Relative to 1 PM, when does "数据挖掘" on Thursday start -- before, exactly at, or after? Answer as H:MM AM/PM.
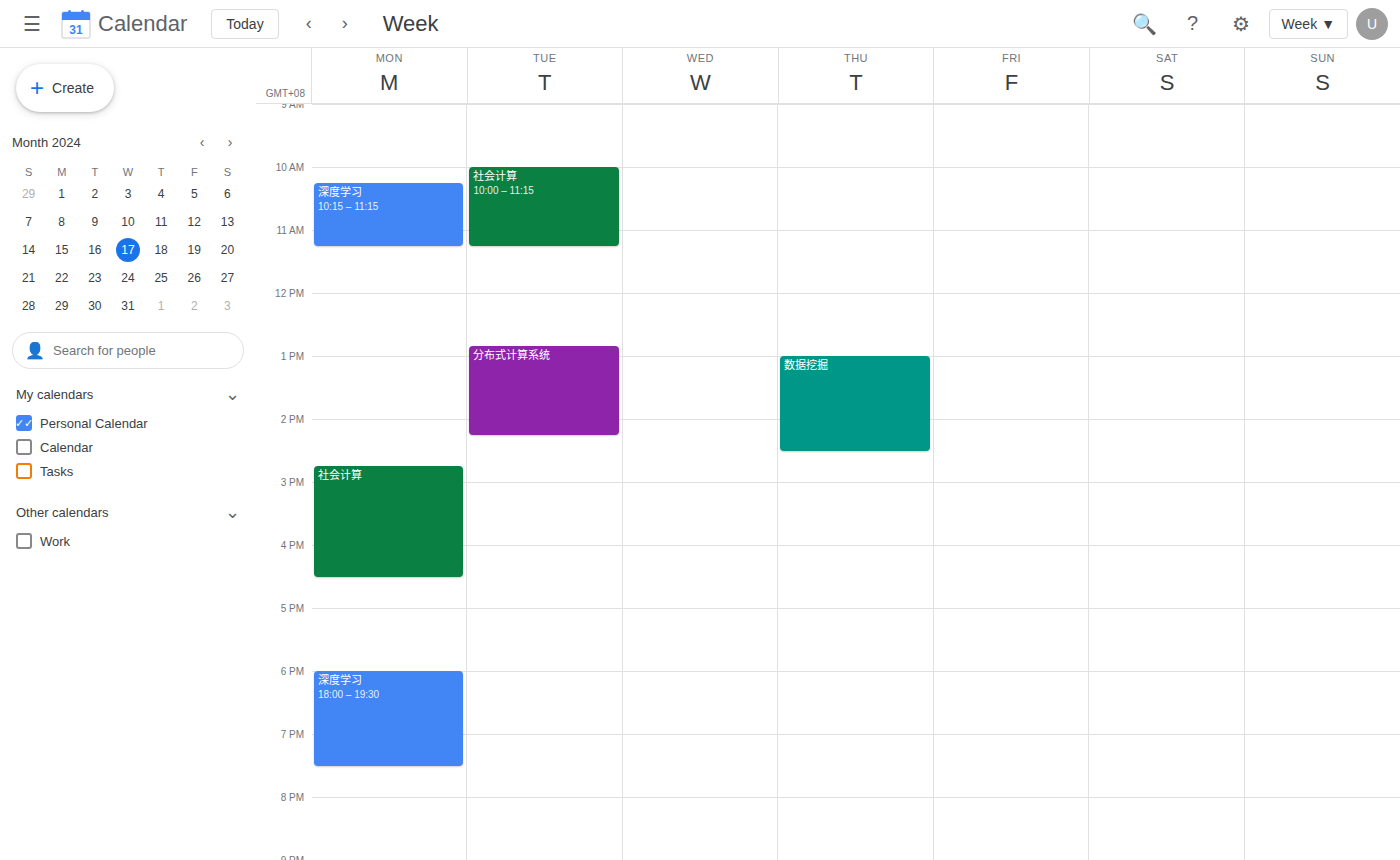
1:00 PM -- exactly at 1 PM, on the 1 PM line.